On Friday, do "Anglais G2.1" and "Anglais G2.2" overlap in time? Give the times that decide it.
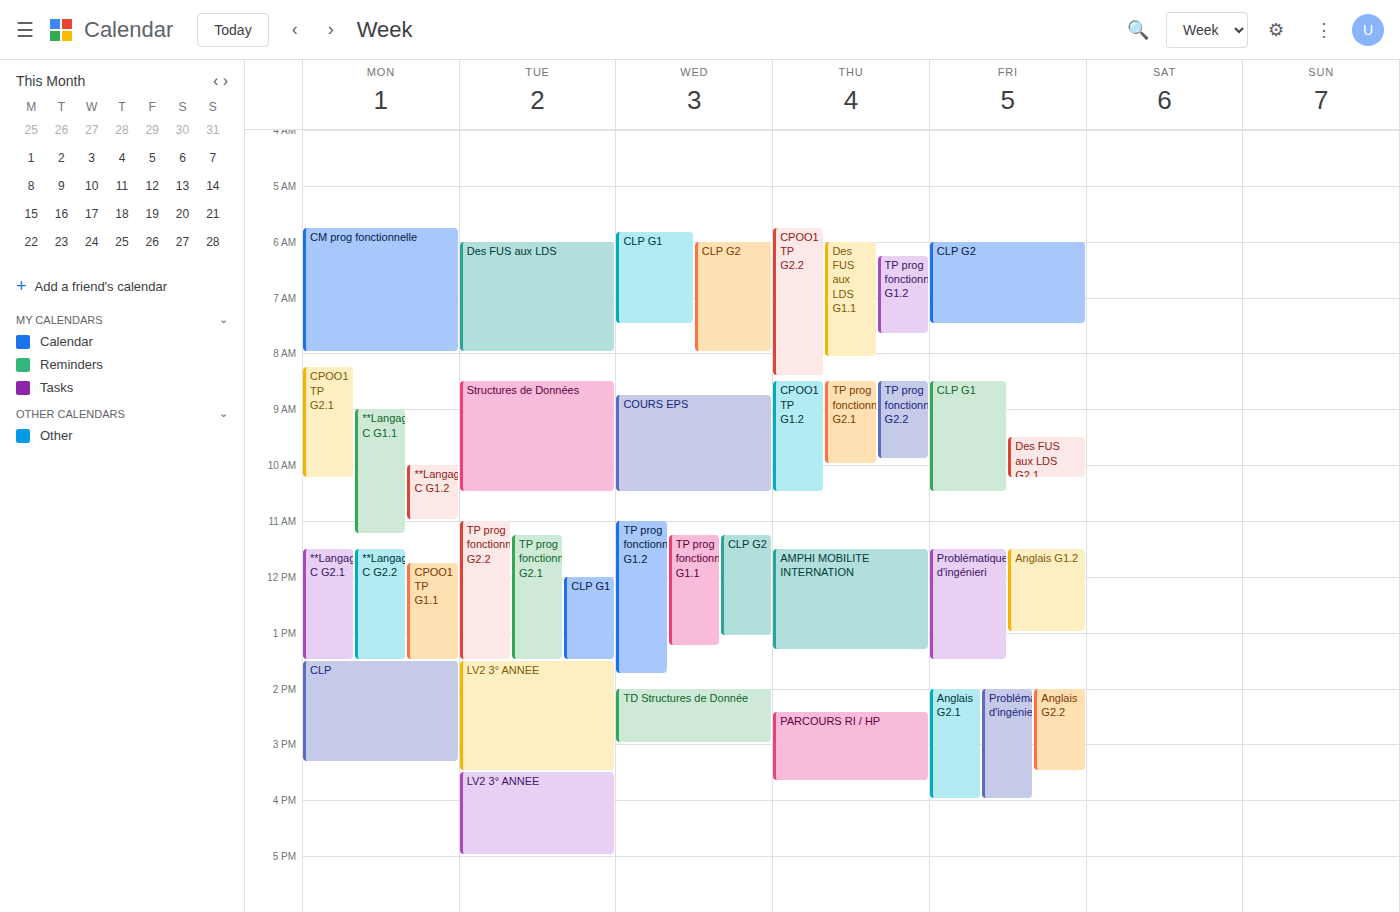
"Anglais G2.1" starts at 2:00 PM, before "Anglais G2.2" ends at 3:30 PM -- they overlap.